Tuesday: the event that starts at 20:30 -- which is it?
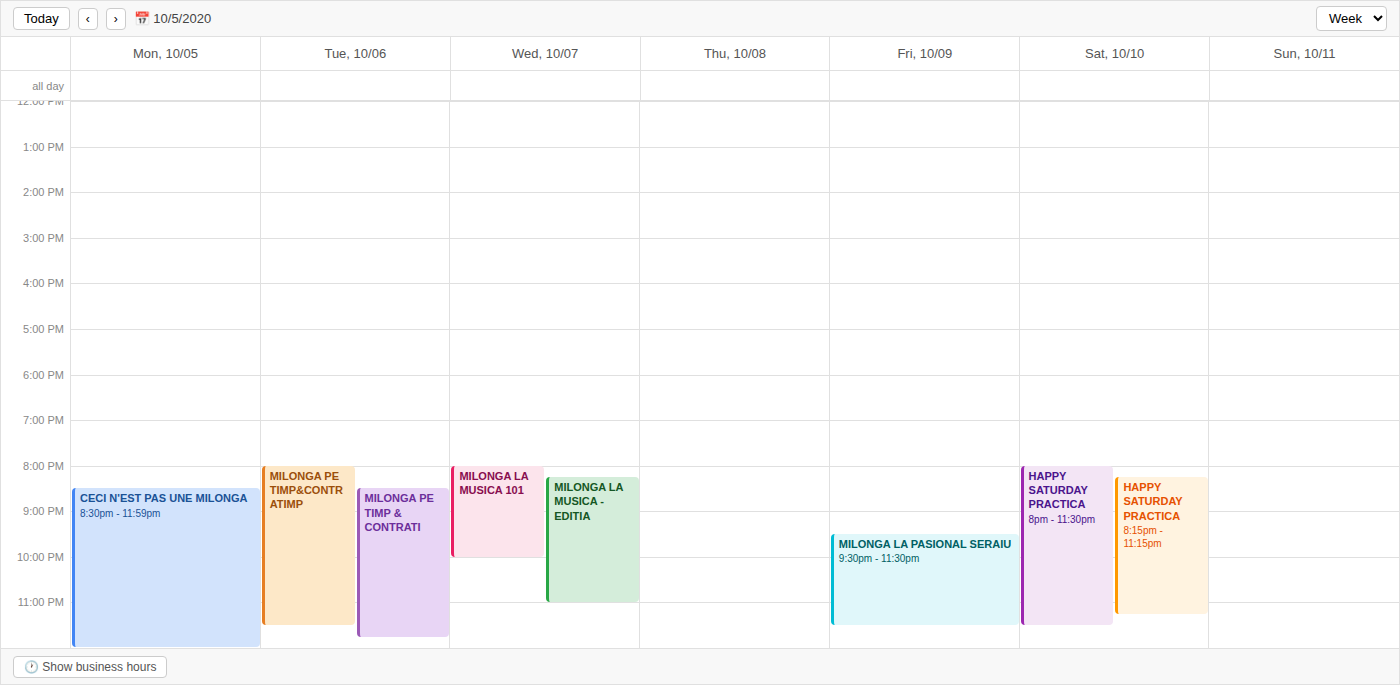
"Milonga pe Timp & Contrati"